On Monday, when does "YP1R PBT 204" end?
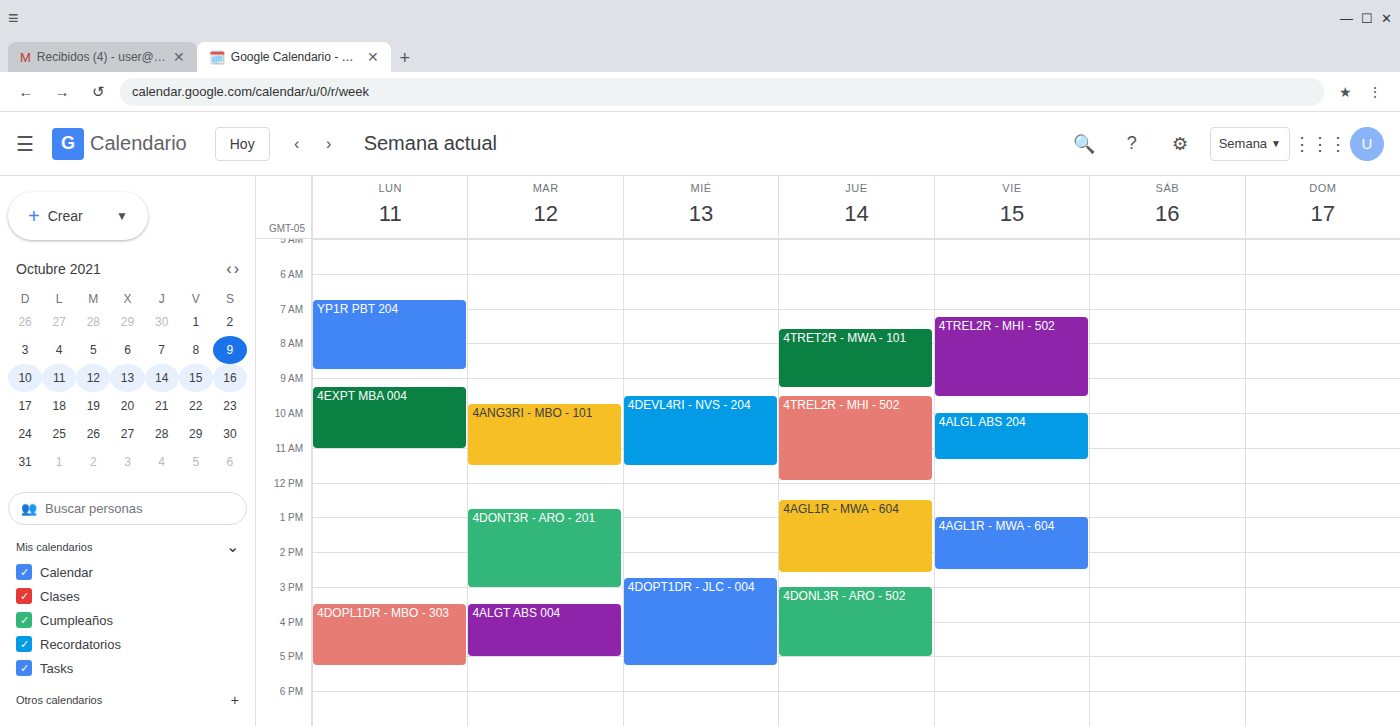
8:45 AM